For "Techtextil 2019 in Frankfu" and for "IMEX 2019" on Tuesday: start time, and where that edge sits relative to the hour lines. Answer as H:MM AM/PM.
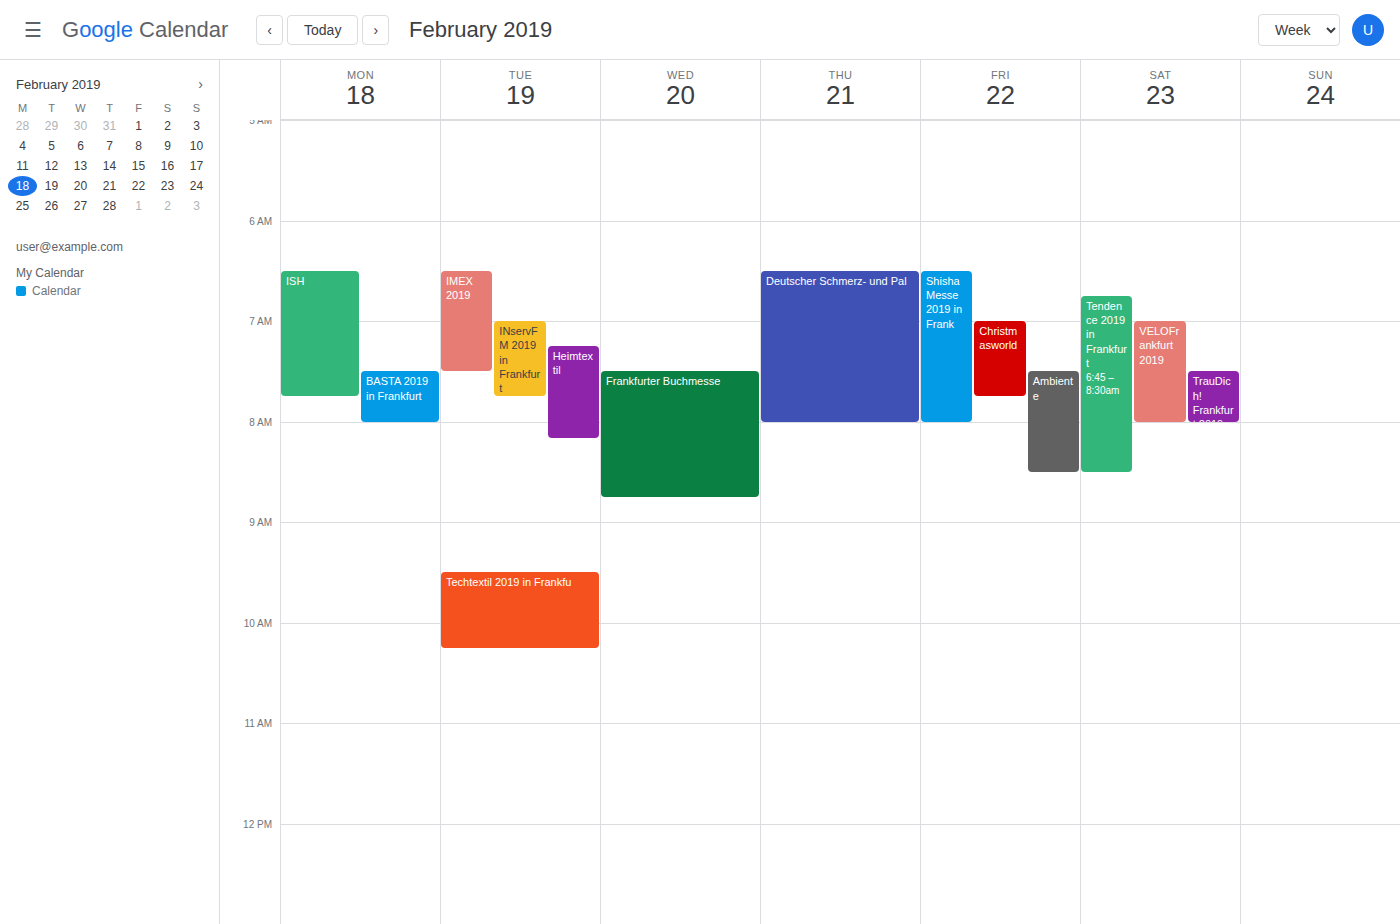
"Techtextil 2019 in Frankfu": 9:30 AM, halfway between the 9 AM and 10 AM lines. "IMEX 2019": 6:30 AM, halfway between the 6 AM and 7 AM lines.